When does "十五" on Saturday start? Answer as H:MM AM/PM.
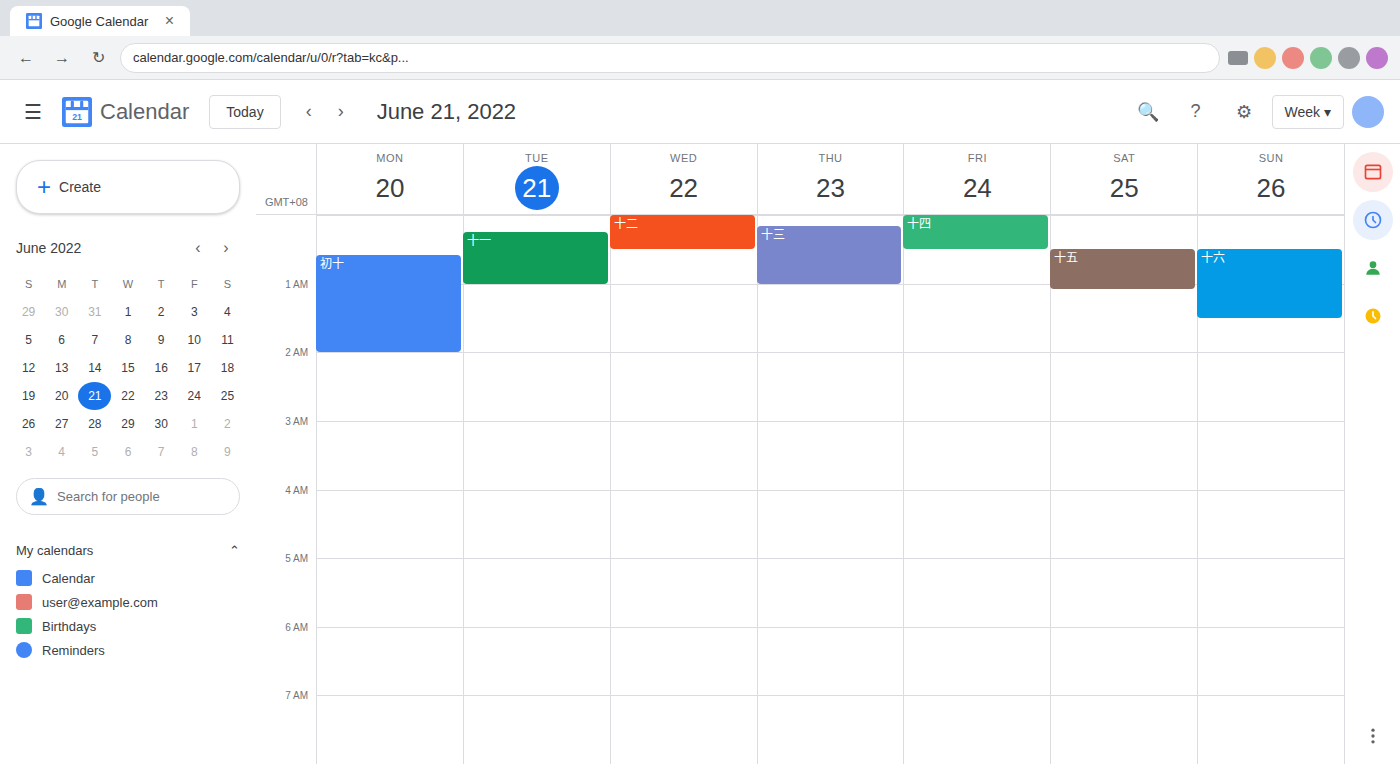
12:30 AM